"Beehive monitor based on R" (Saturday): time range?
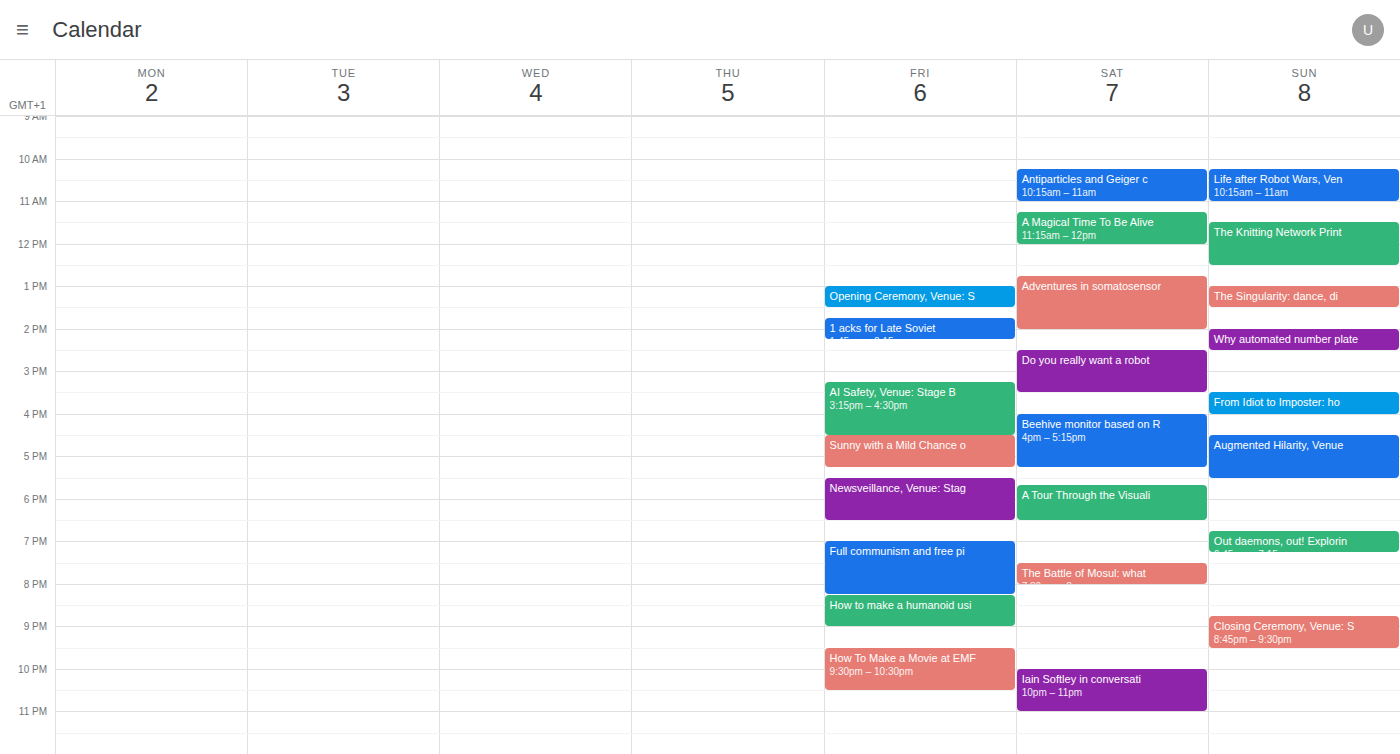
4:00 PM to 5:15 PM